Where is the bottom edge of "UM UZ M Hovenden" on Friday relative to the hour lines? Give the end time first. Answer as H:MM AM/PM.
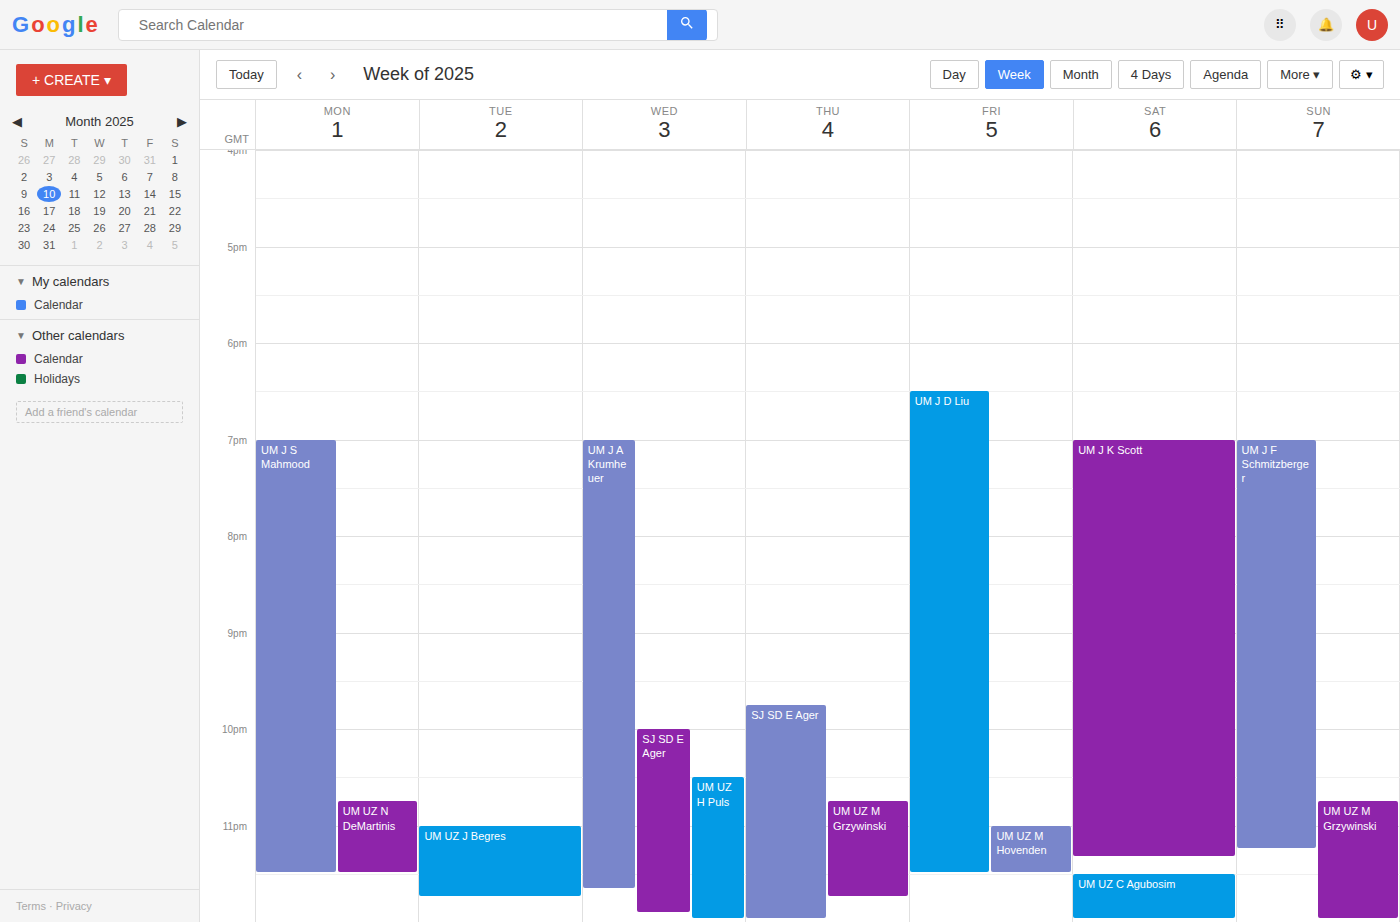
11:30 PM -- halfway between the 11 PM and 12 AM lines.